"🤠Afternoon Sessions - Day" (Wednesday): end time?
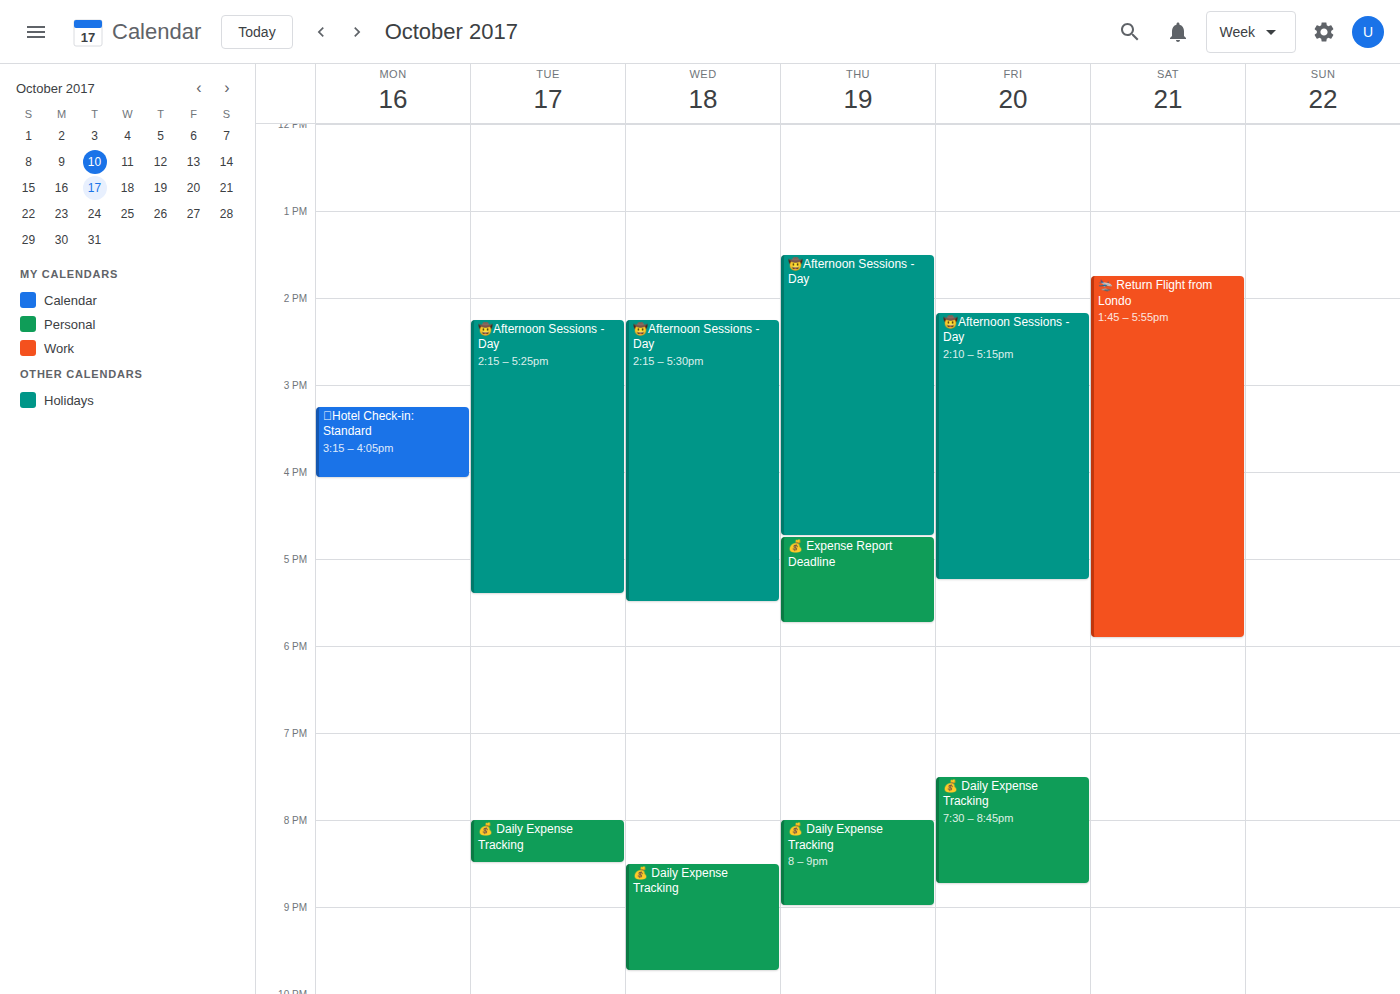
5:30 PM